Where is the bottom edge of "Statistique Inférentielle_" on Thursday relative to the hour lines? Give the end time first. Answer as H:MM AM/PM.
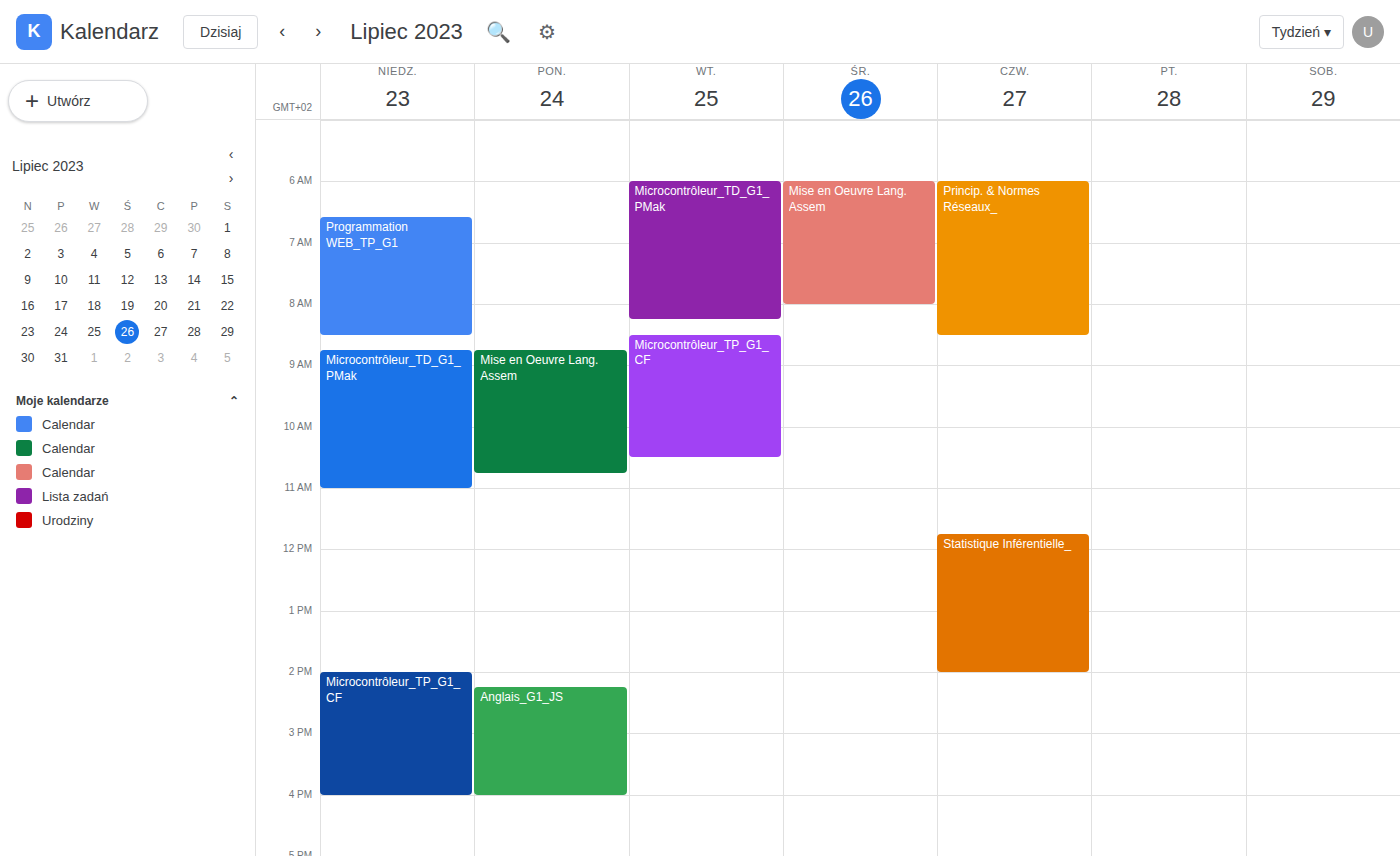
2:00 PM -- exactly on the 2 PM line.